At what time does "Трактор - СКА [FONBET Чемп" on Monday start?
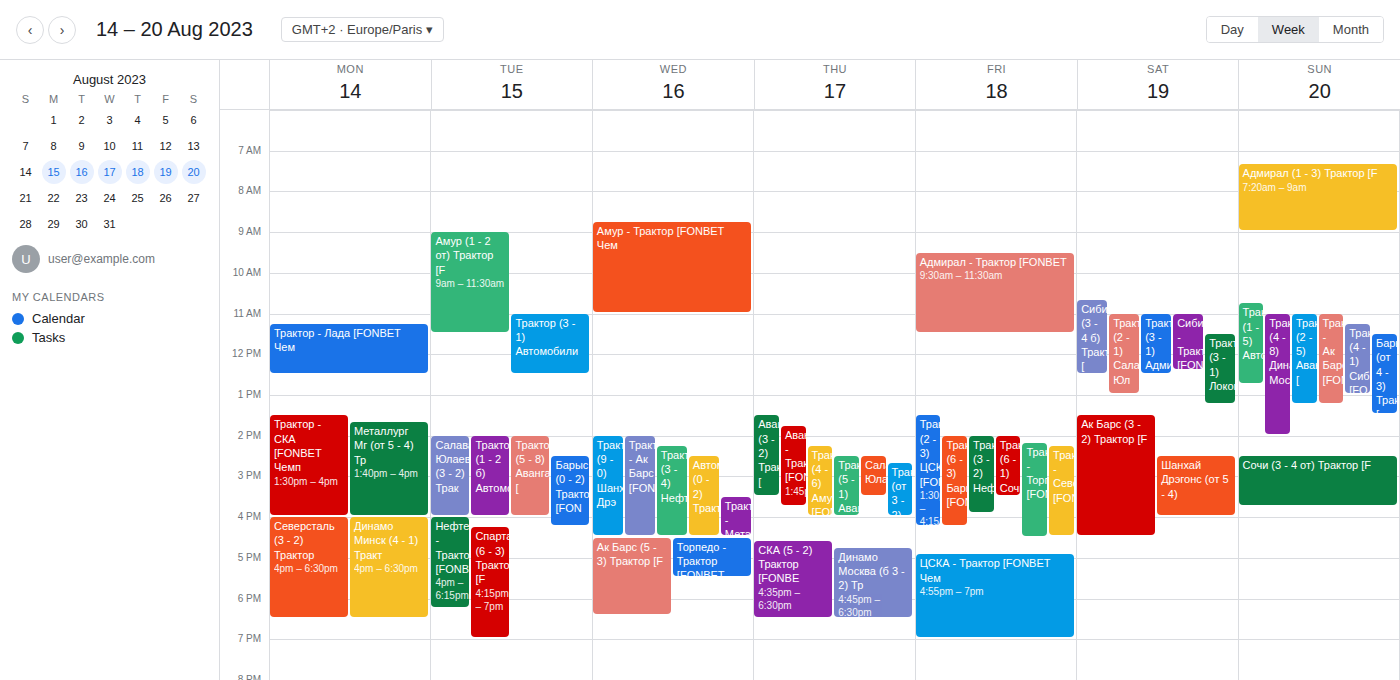
1:30 PM